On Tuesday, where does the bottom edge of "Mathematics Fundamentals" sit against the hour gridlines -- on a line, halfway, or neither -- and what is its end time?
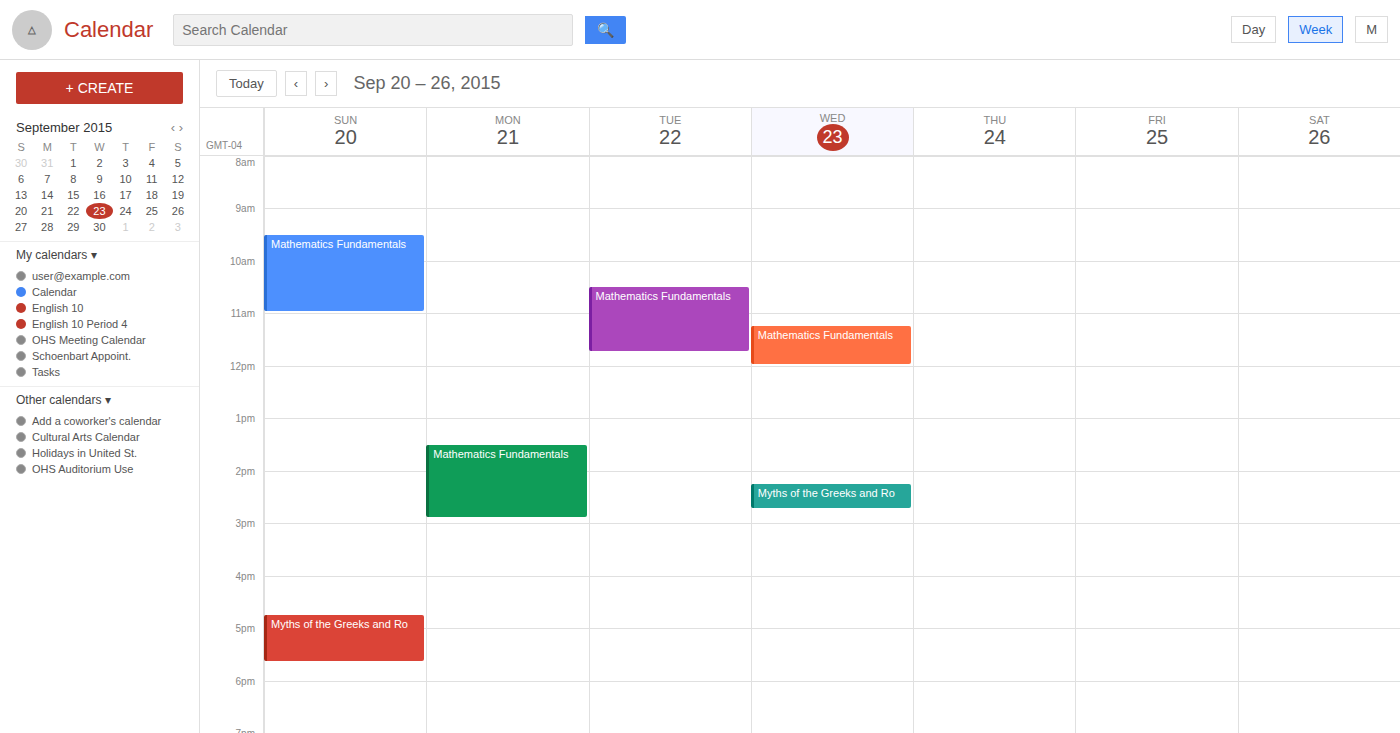
11:45 AM -- neither: three quarters of the way from the 11 AM line to the 12 PM line.